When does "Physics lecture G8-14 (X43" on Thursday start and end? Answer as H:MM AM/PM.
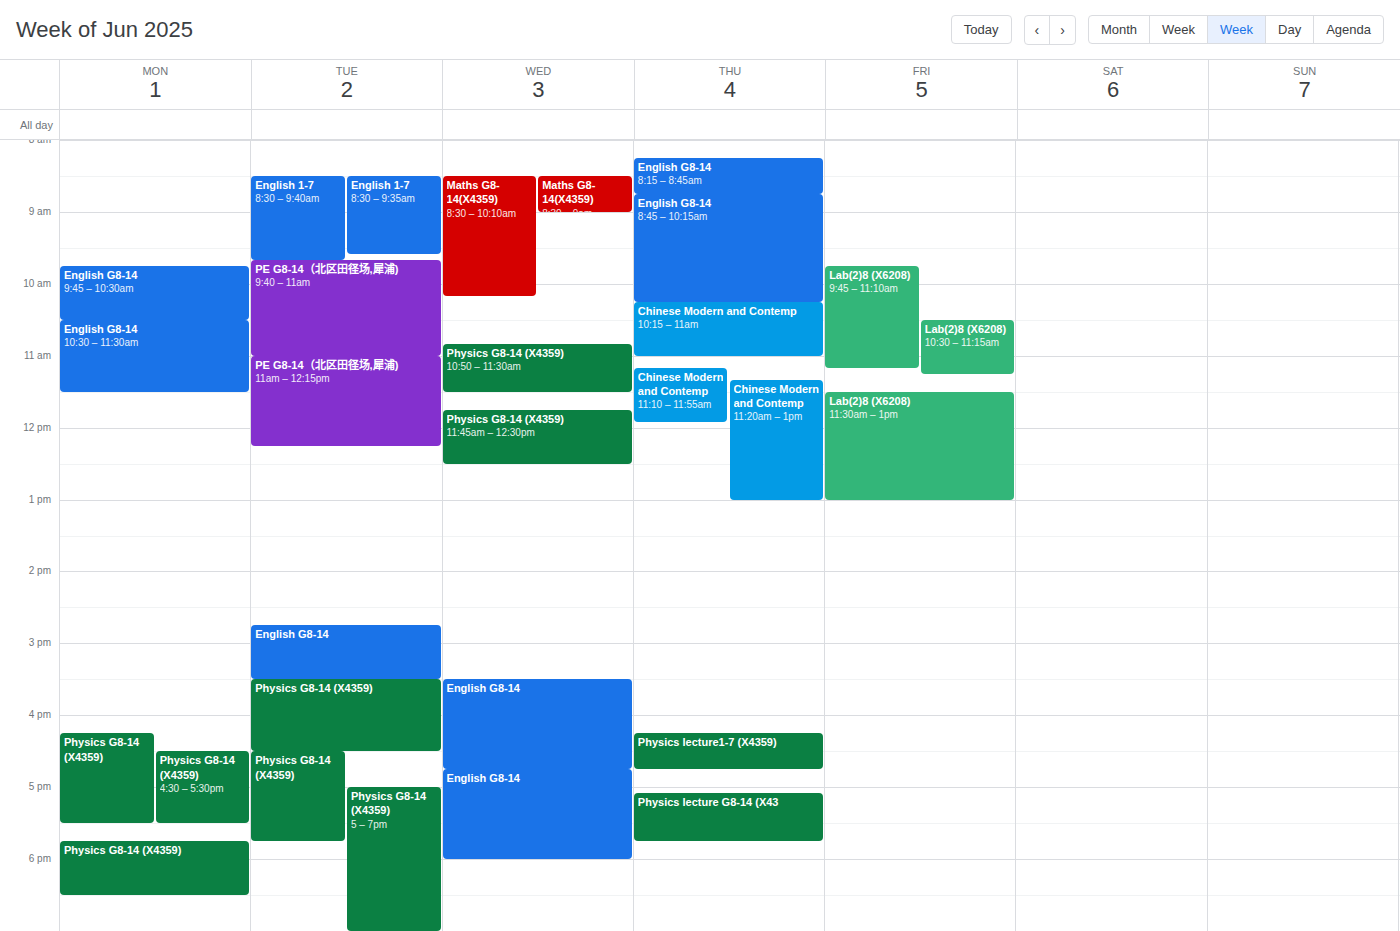
5:05 PM to 5:45 PM